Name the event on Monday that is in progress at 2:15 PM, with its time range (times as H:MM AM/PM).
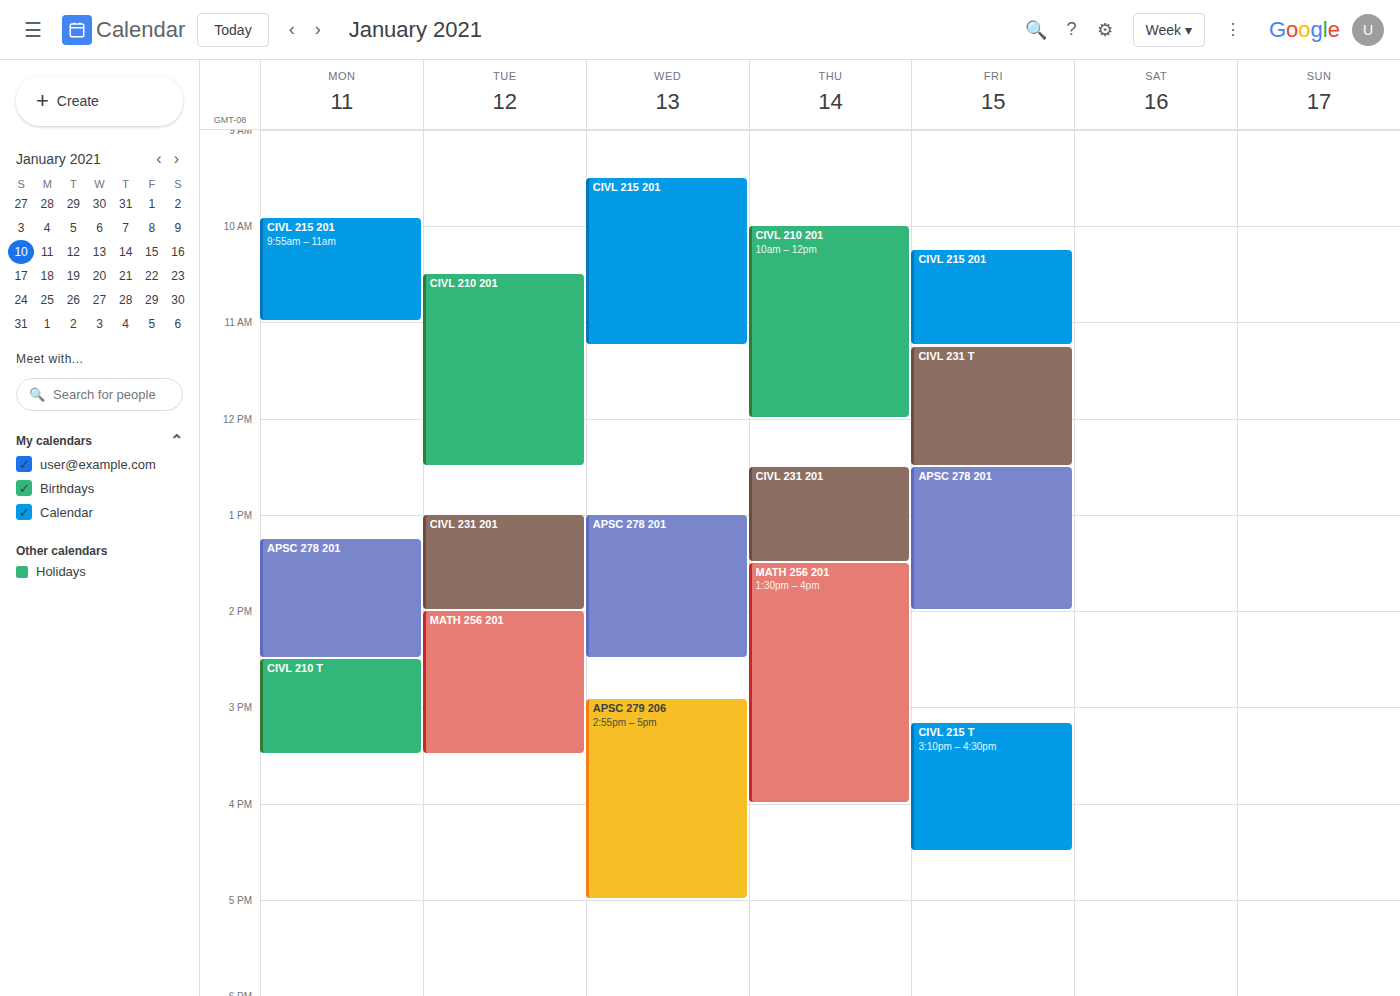
"APSC 278 201", 1:15 PM to 2:30 PM